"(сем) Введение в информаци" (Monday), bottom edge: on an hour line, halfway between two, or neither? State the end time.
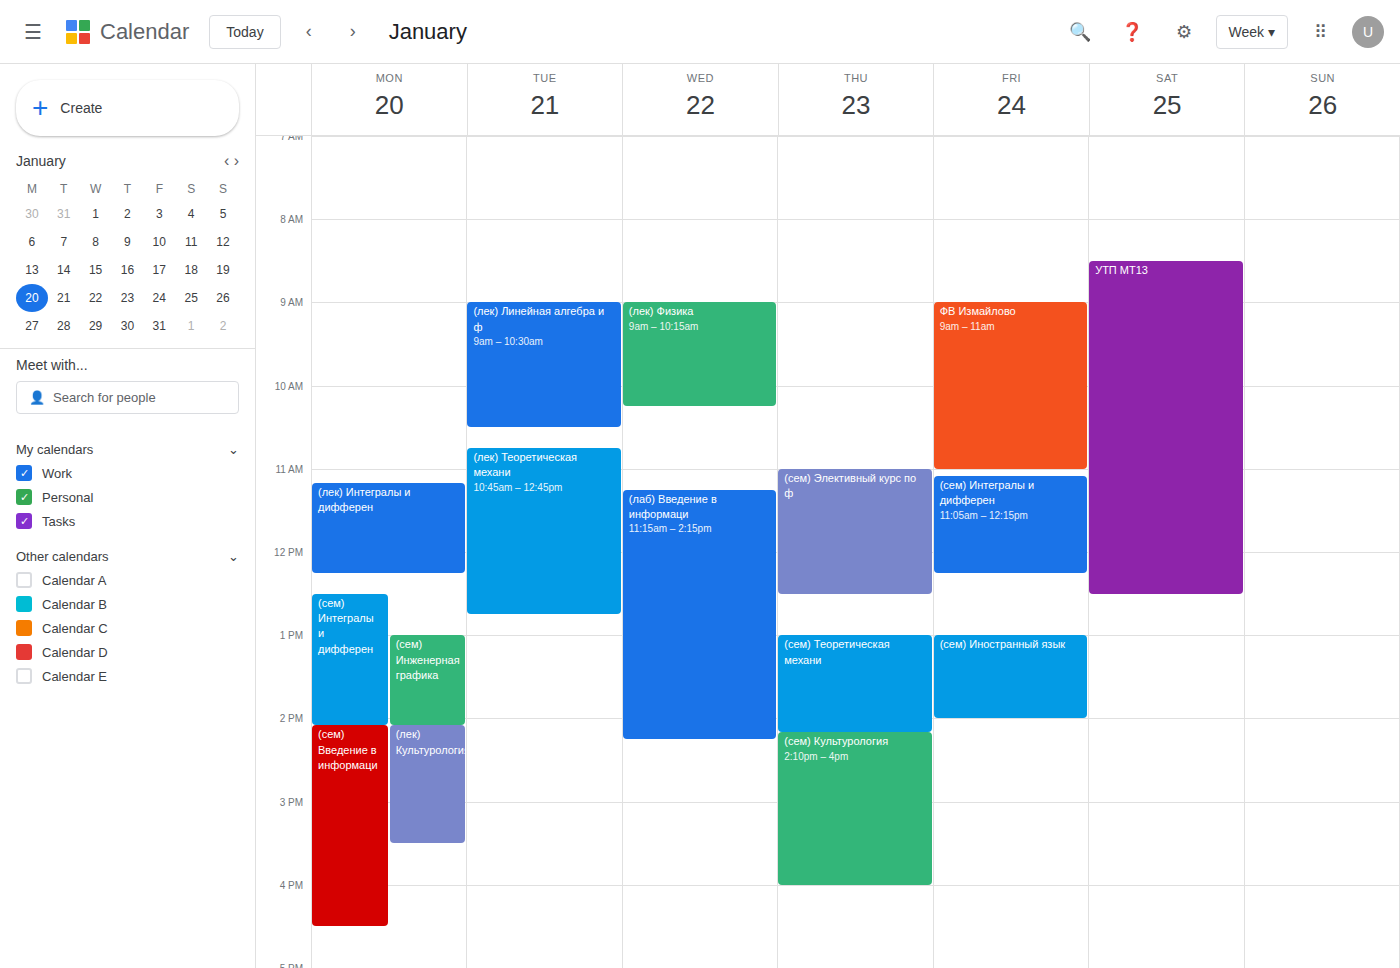
4:30 PM -- halfway between the 4 PM and 5 PM lines.